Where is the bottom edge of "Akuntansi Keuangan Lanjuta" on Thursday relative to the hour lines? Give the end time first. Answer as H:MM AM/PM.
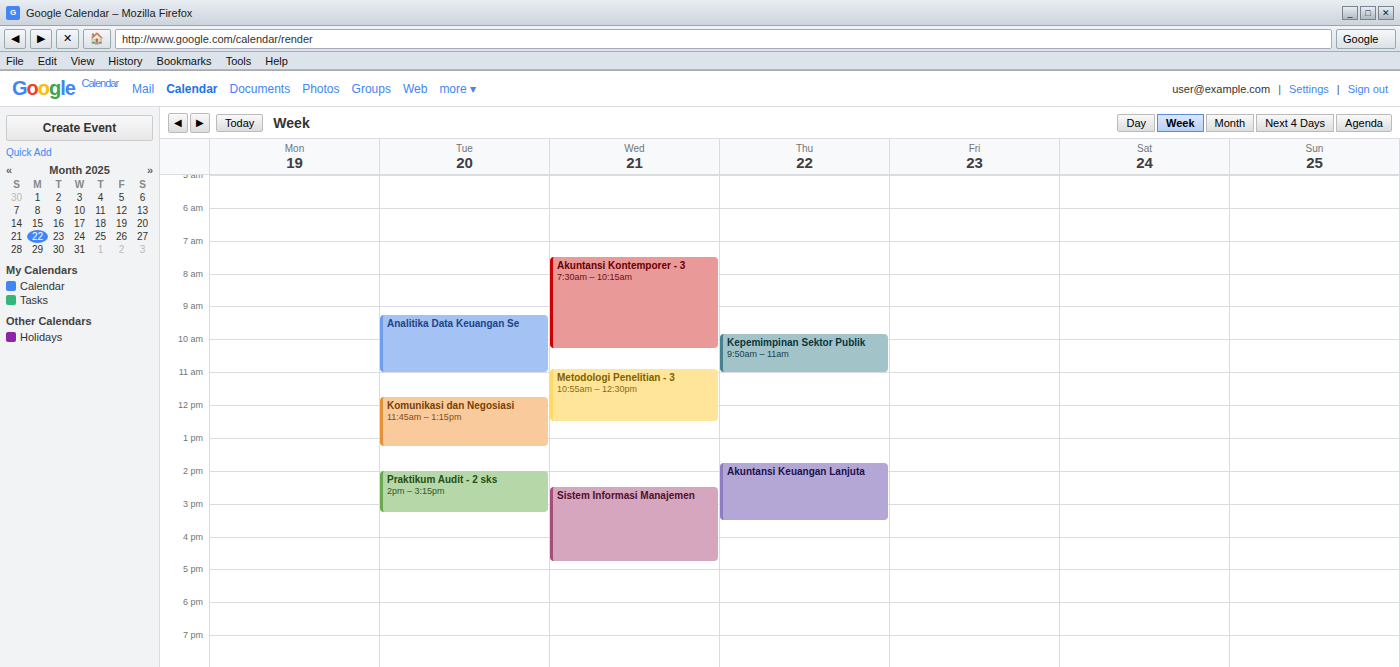
3:30 PM -- halfway between the 3 PM and 4 PM lines.